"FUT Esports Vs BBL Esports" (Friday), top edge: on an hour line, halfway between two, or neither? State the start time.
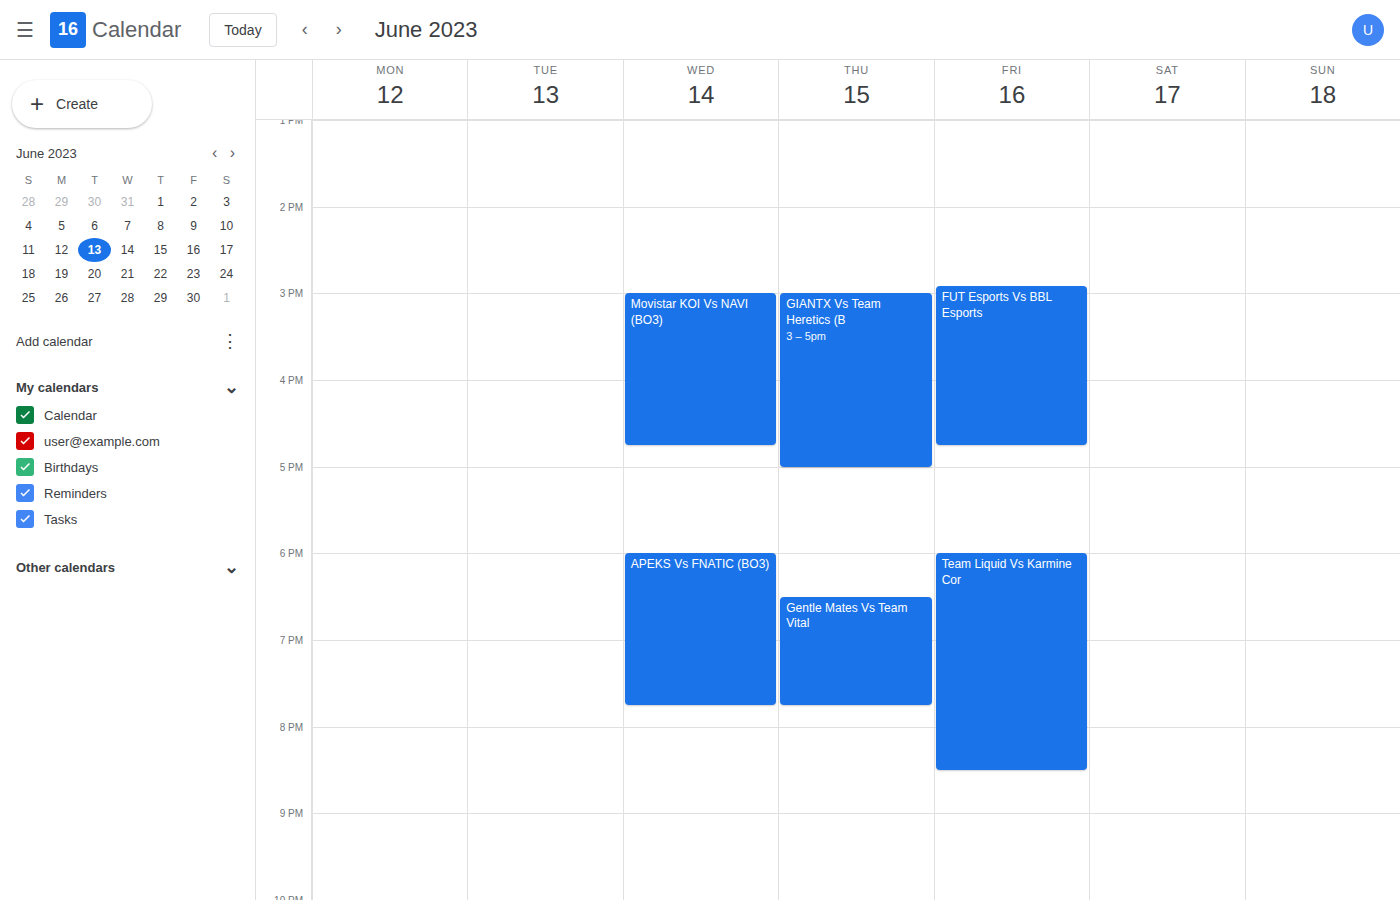
2:55 PM -- neither: 55 minutes below the 2 PM line and 5 minutes above the 3 PM line.